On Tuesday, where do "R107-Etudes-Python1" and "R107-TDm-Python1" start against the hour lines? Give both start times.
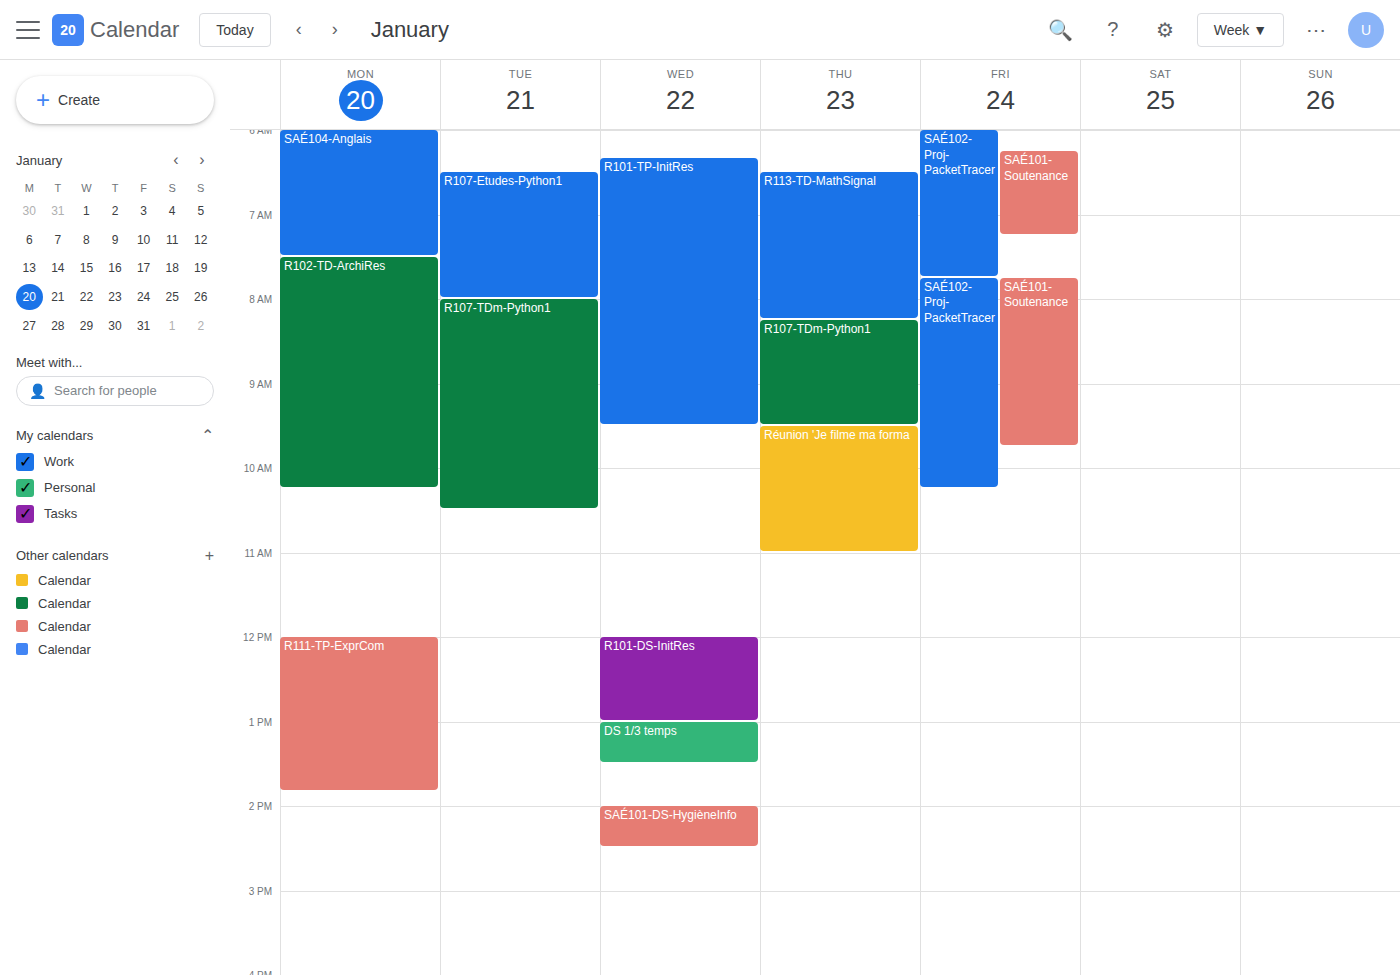
"R107-Etudes-Python1": 06:30, halfway between the 06:00 and 07:00 lines. "R107-TDm-Python1": 08:00, exactly on the 08:00 line.